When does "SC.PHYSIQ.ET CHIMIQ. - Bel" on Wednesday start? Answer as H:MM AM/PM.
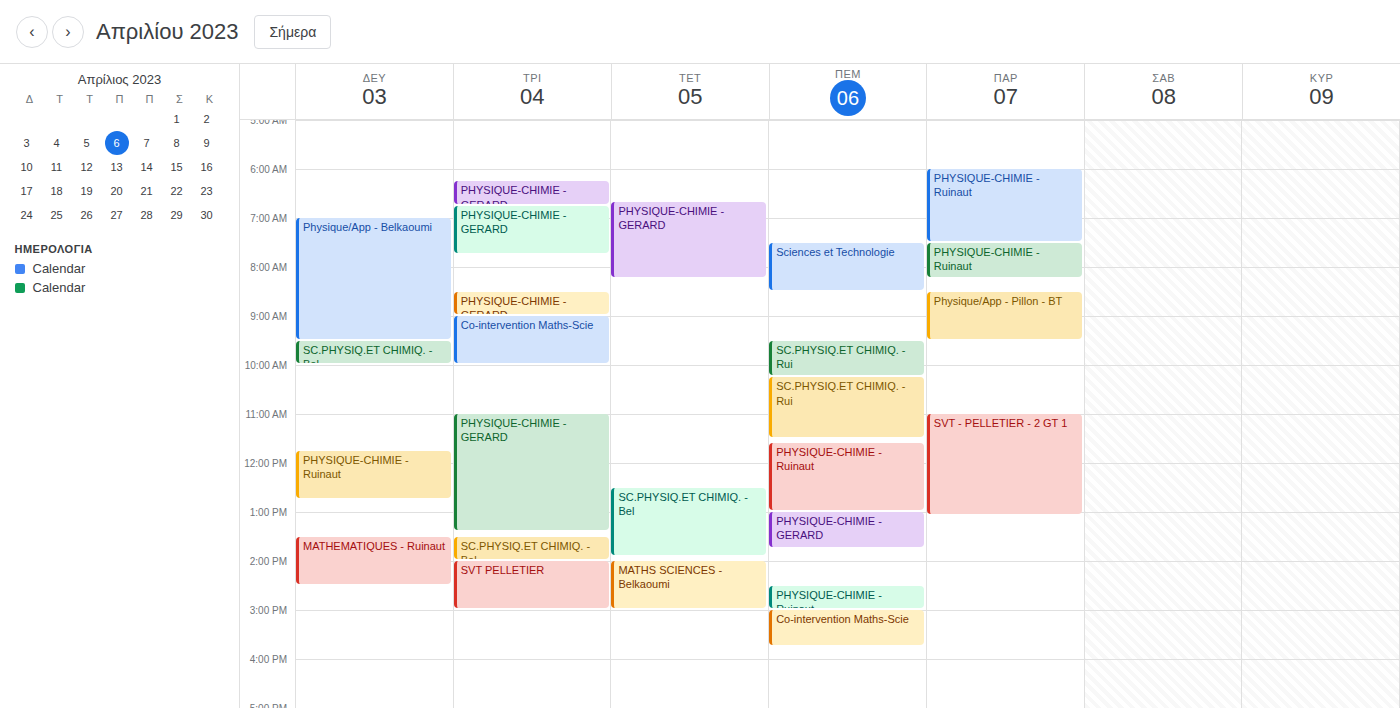
12:30 PM